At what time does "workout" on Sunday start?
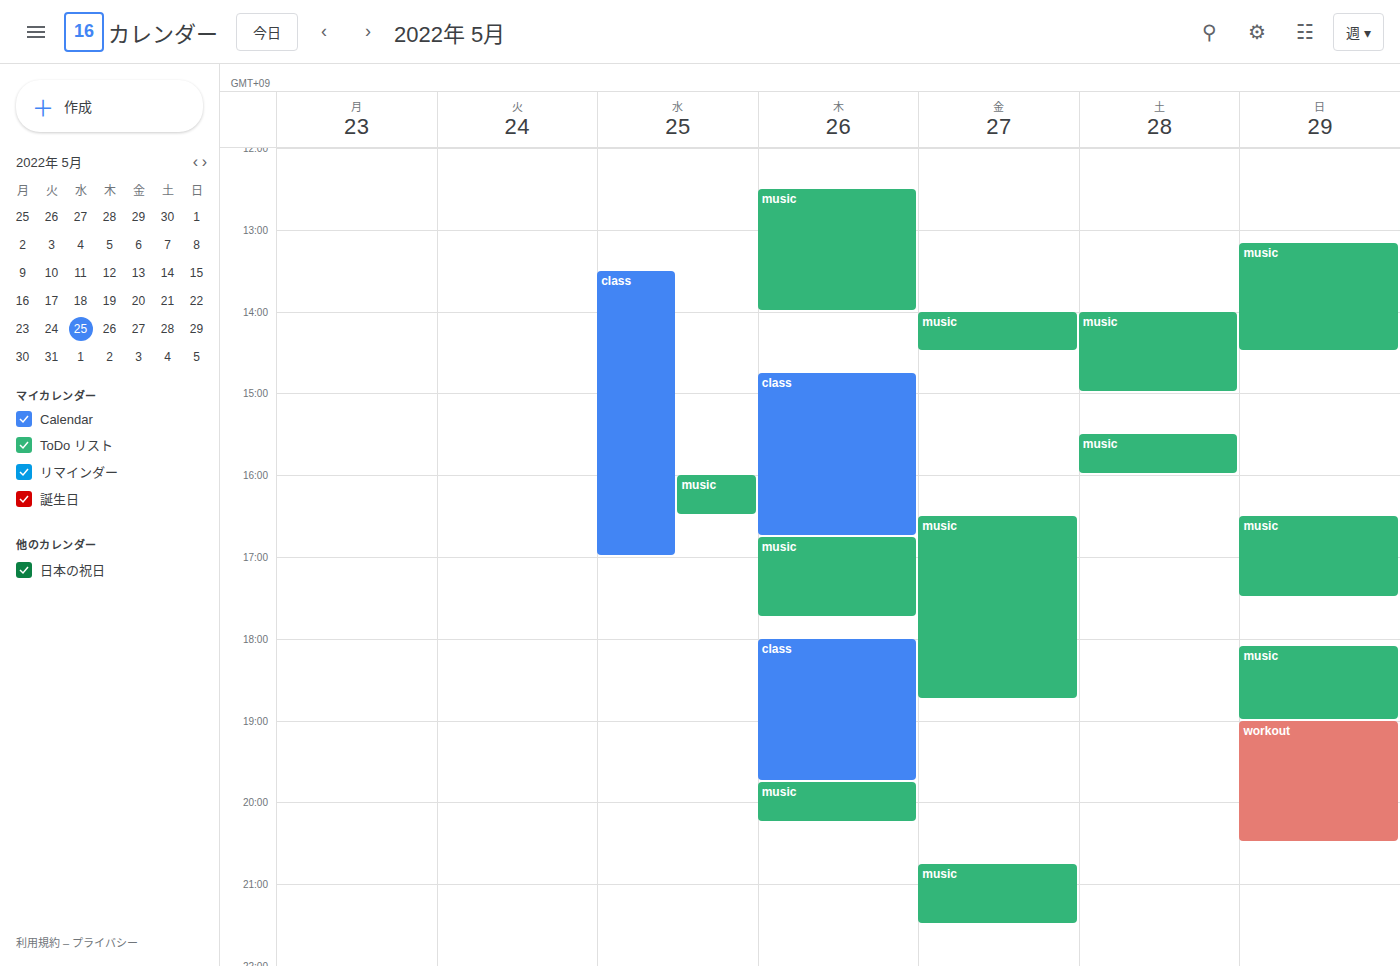
7:00 PM